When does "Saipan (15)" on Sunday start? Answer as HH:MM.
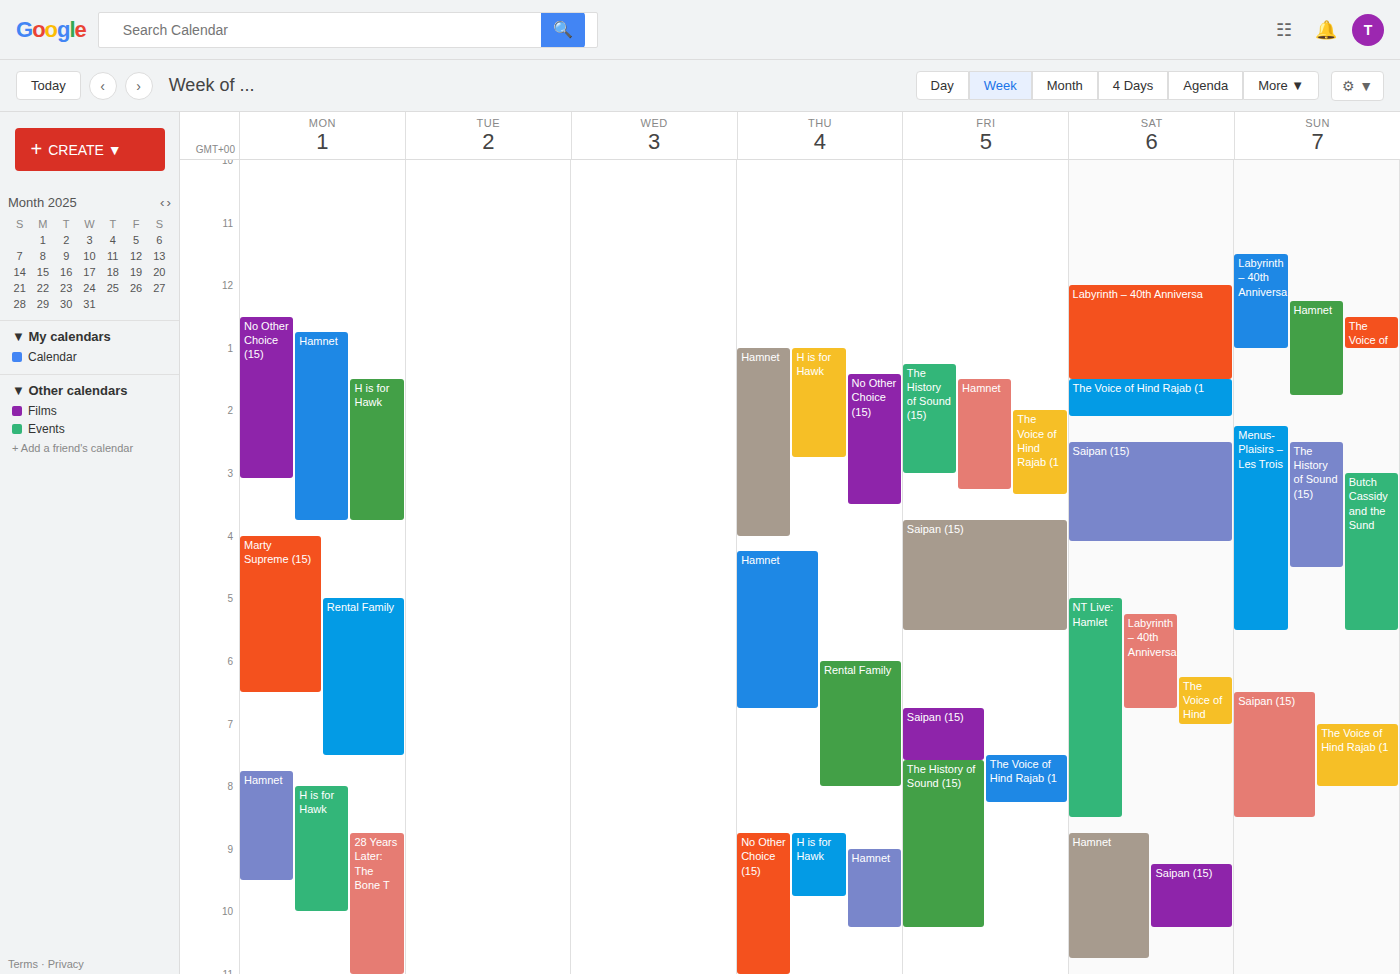
18:30